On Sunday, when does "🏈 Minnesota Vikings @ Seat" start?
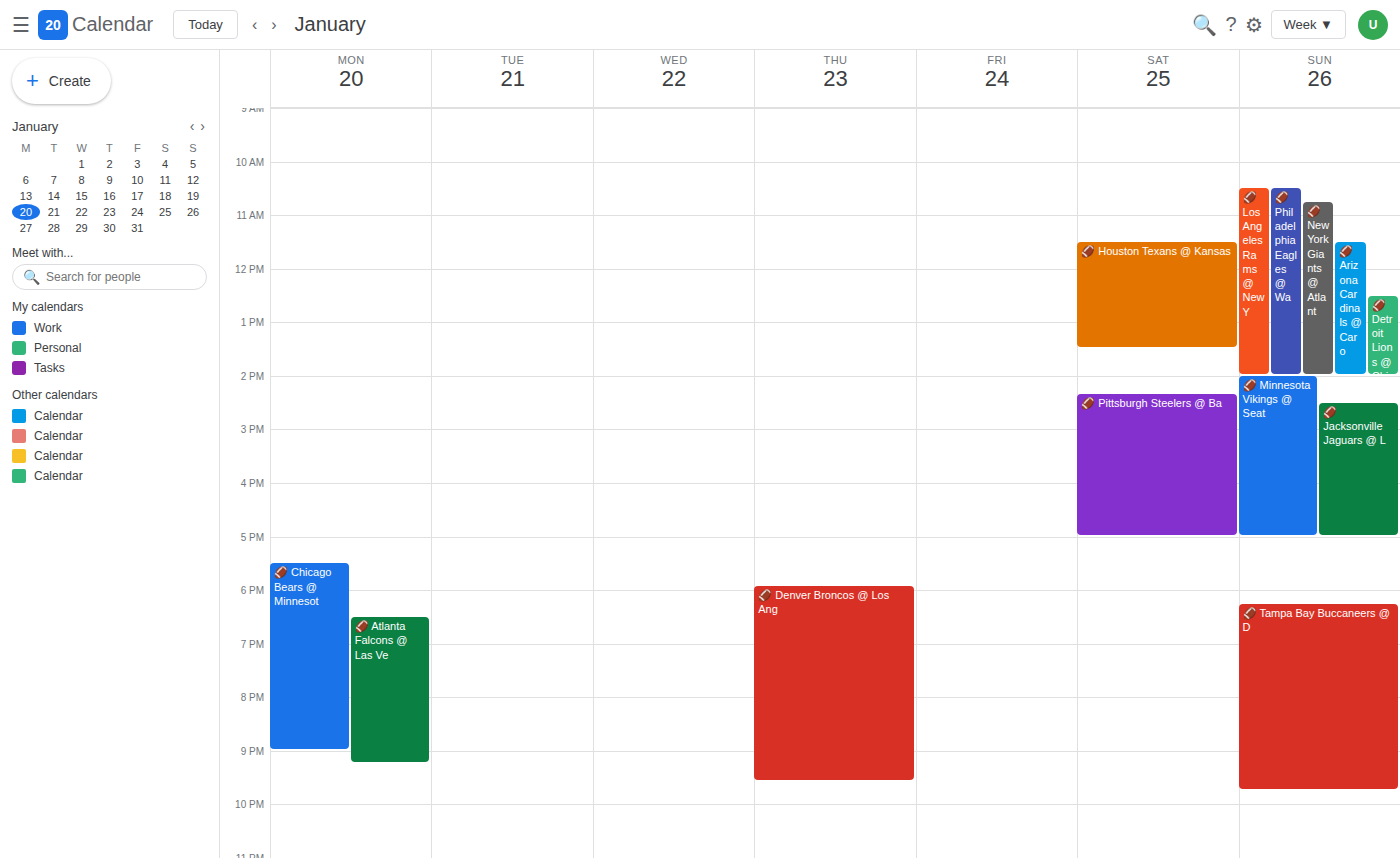
14:00